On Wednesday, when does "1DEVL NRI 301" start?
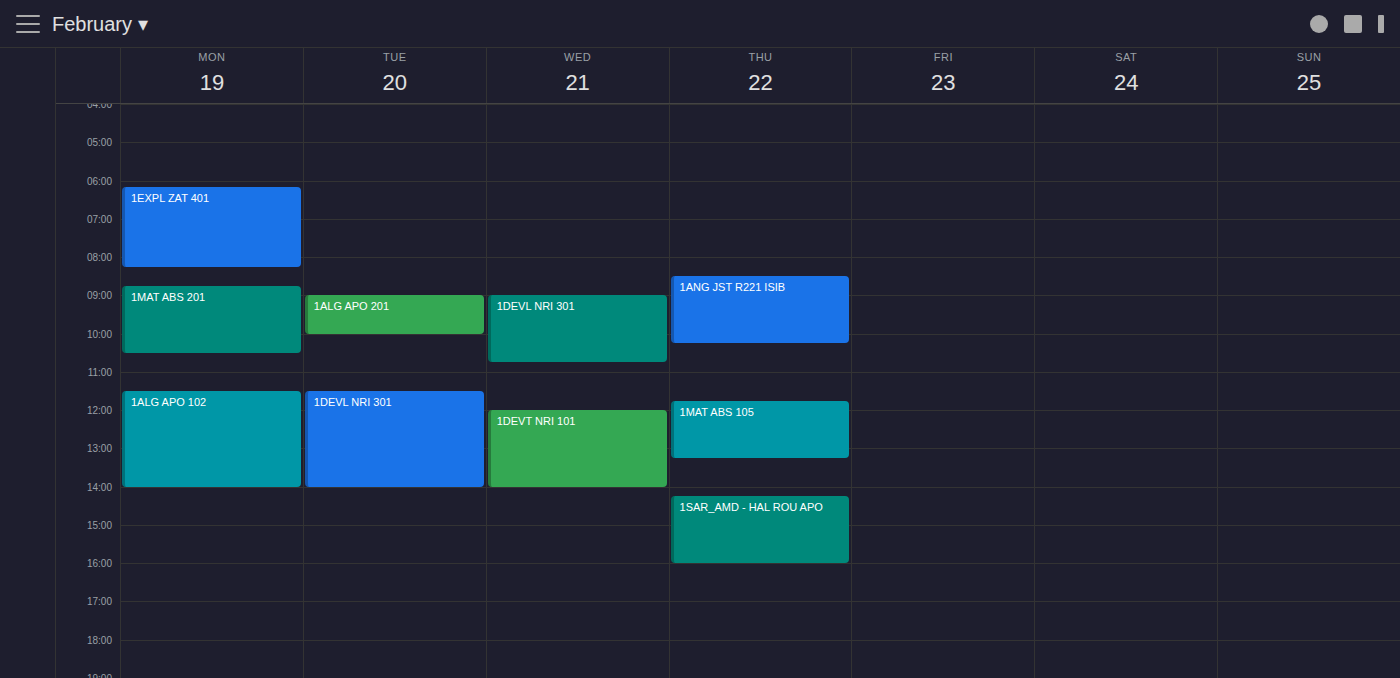
9:00 AM